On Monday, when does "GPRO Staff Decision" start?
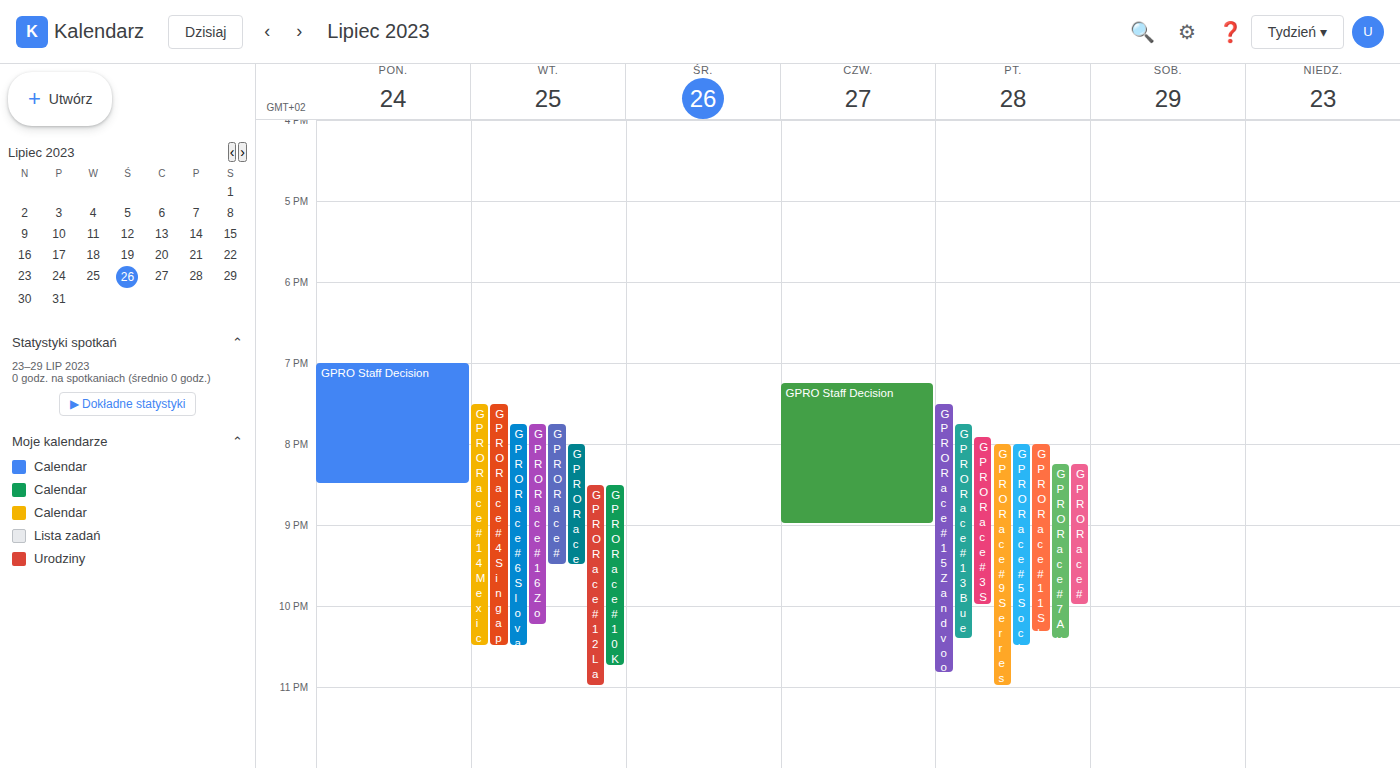
7:00 PM